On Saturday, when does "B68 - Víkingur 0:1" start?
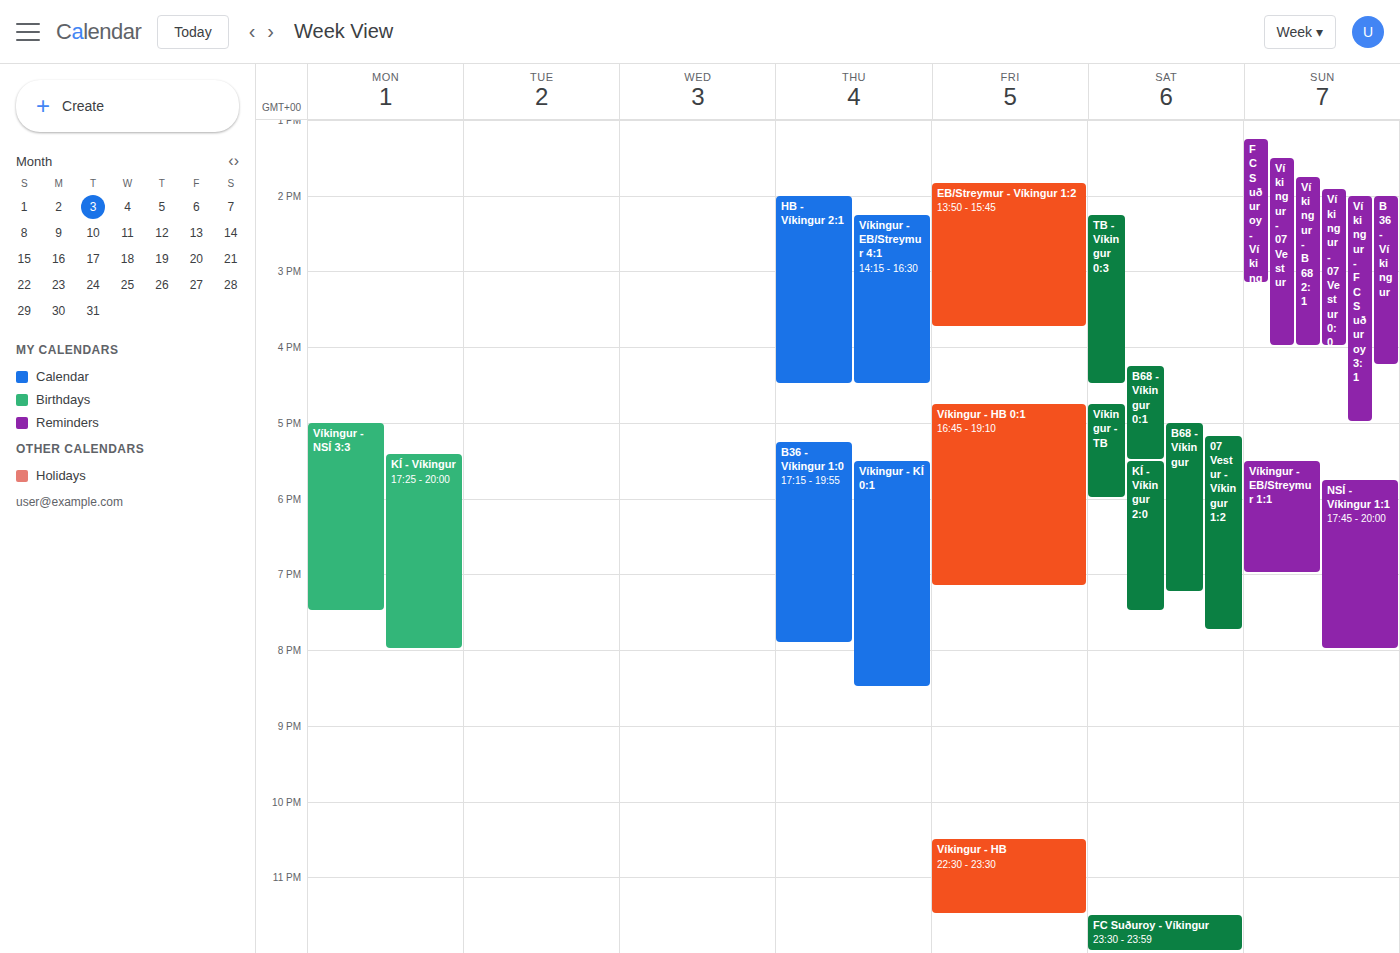
4:15 PM